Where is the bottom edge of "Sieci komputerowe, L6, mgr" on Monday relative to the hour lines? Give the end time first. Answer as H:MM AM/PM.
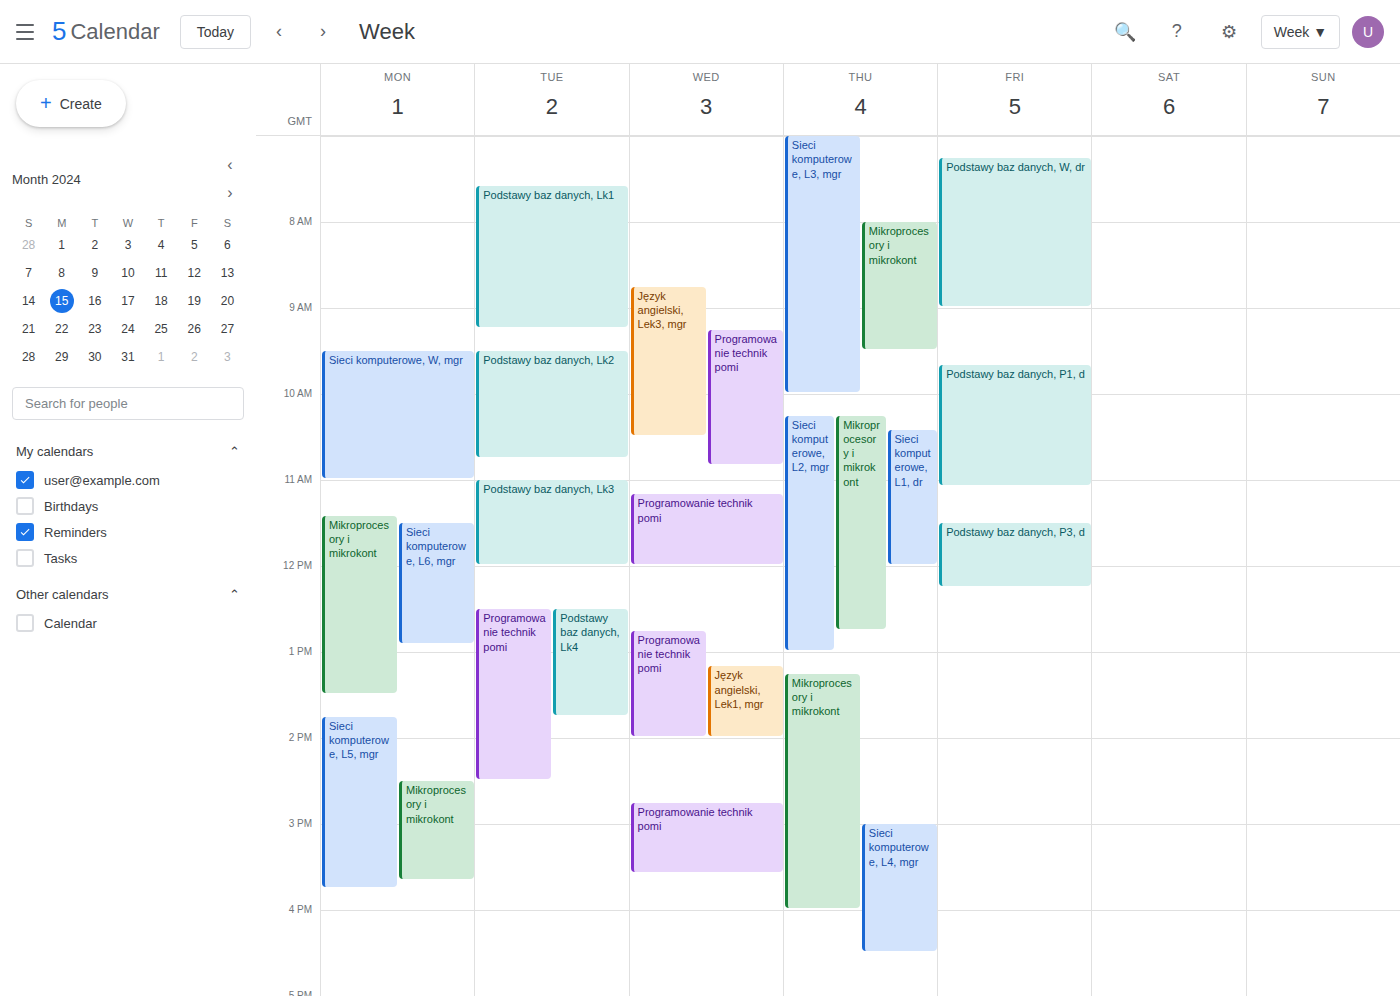
12:55 PM -- neither: 55 minutes below the 12 PM line and 5 minutes above the 1 PM line.